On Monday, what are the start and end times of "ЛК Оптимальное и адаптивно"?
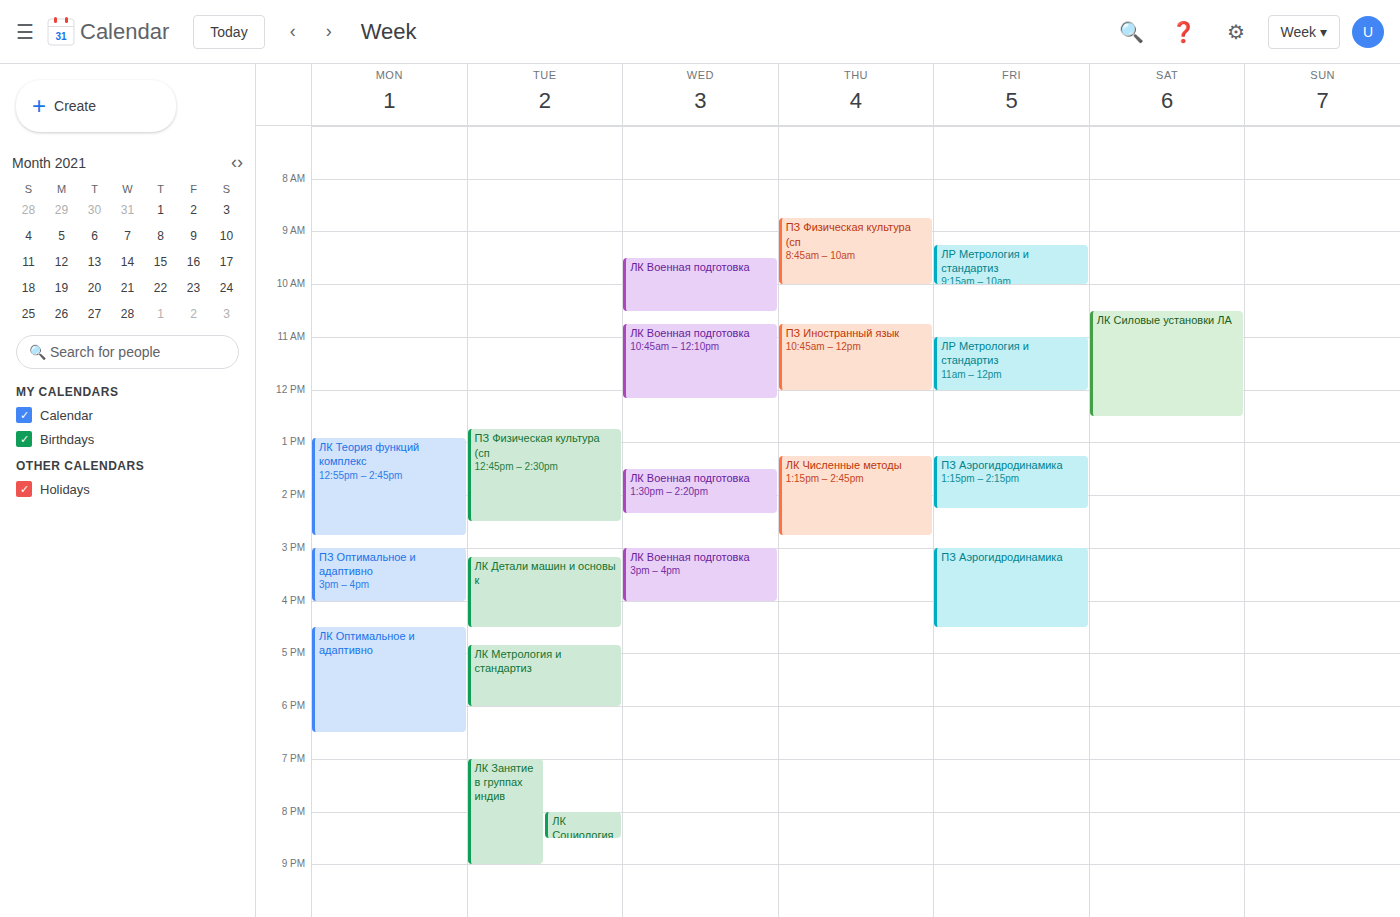
4:30 PM to 6:30 PM